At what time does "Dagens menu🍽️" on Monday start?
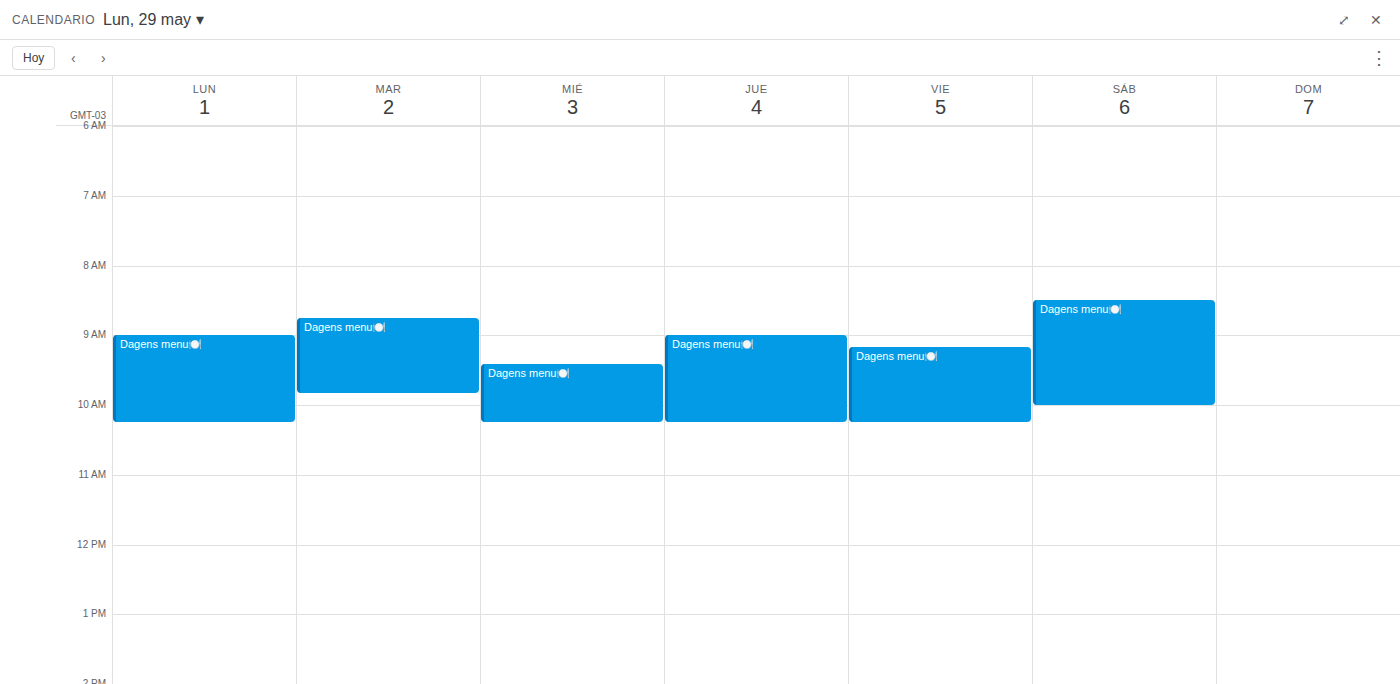
9:00 AM